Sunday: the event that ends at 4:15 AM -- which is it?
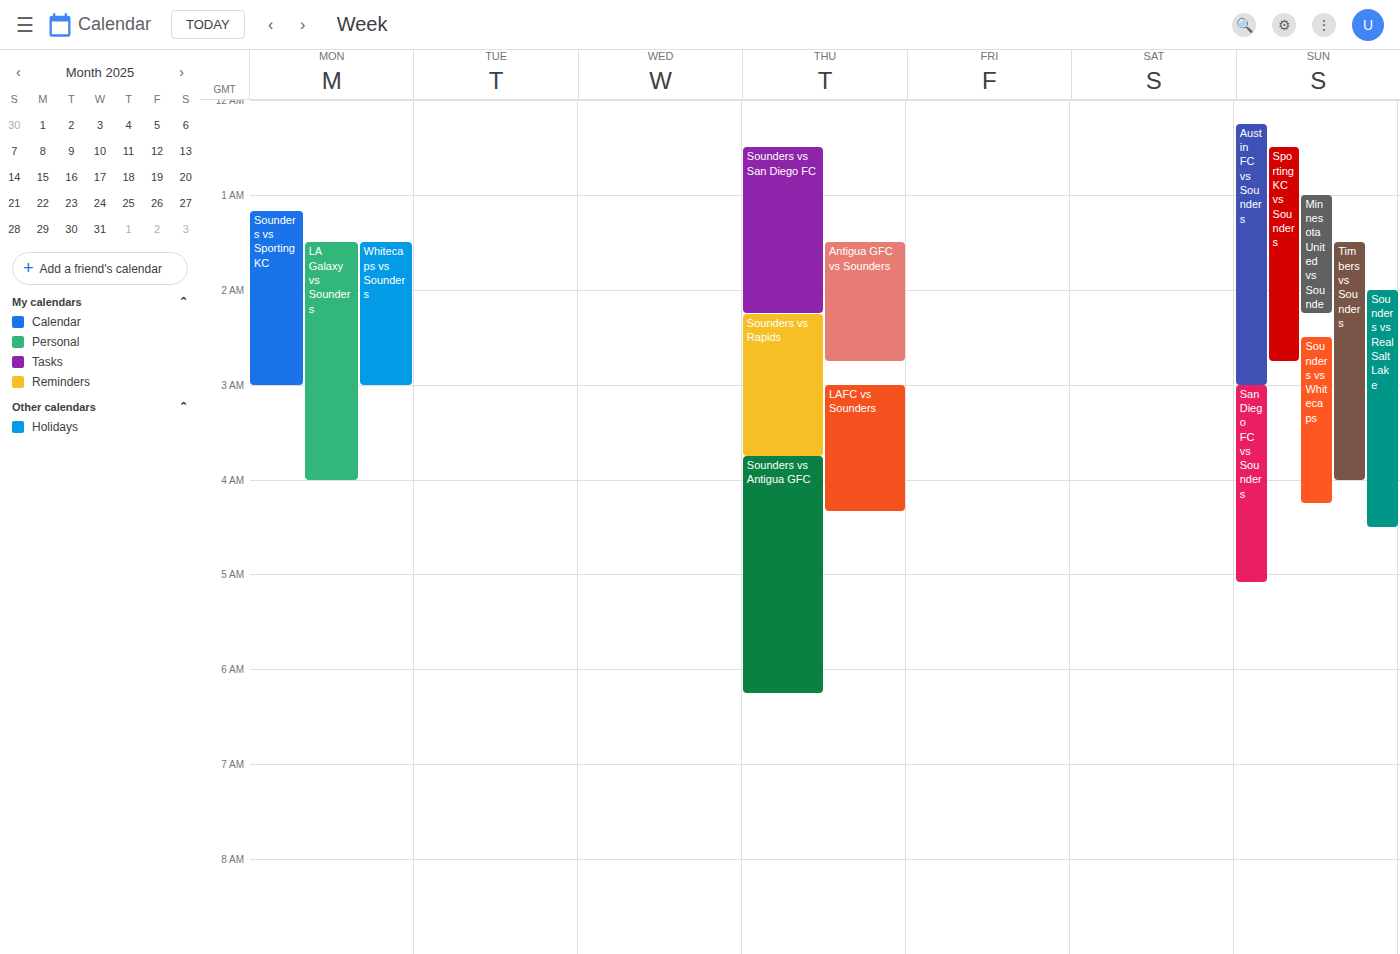
"Sounders vs Whitecaps"